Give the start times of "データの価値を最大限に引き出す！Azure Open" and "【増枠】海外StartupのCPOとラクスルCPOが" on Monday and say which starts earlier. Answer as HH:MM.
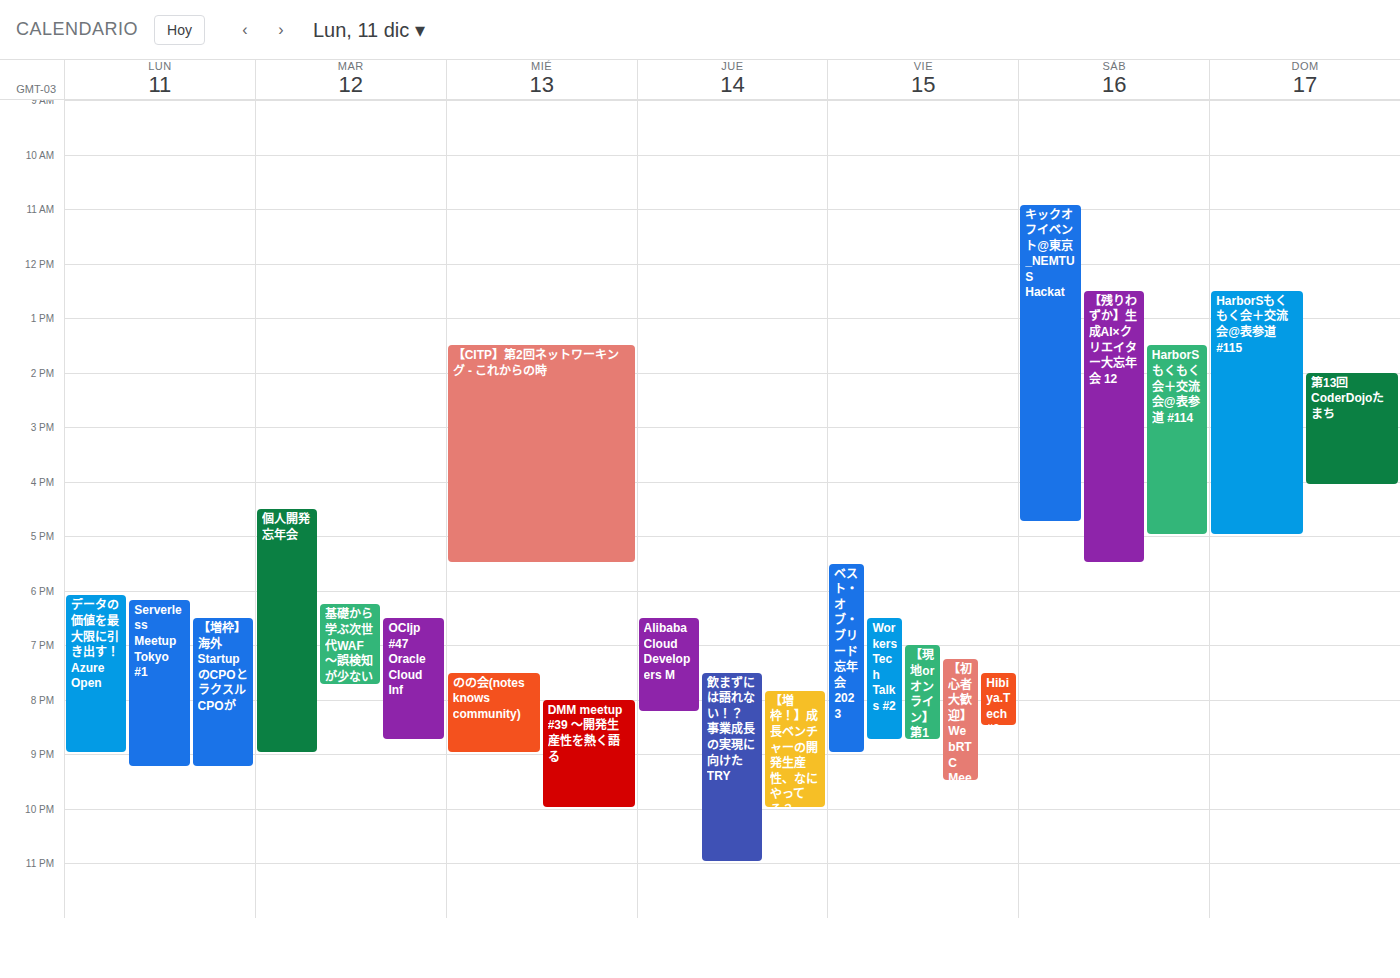
"データの価値を最大限に引き出す！Azure Open" 18:05; "【増枠】海外StartupのCPOとラクスルCPOが" 18:30.